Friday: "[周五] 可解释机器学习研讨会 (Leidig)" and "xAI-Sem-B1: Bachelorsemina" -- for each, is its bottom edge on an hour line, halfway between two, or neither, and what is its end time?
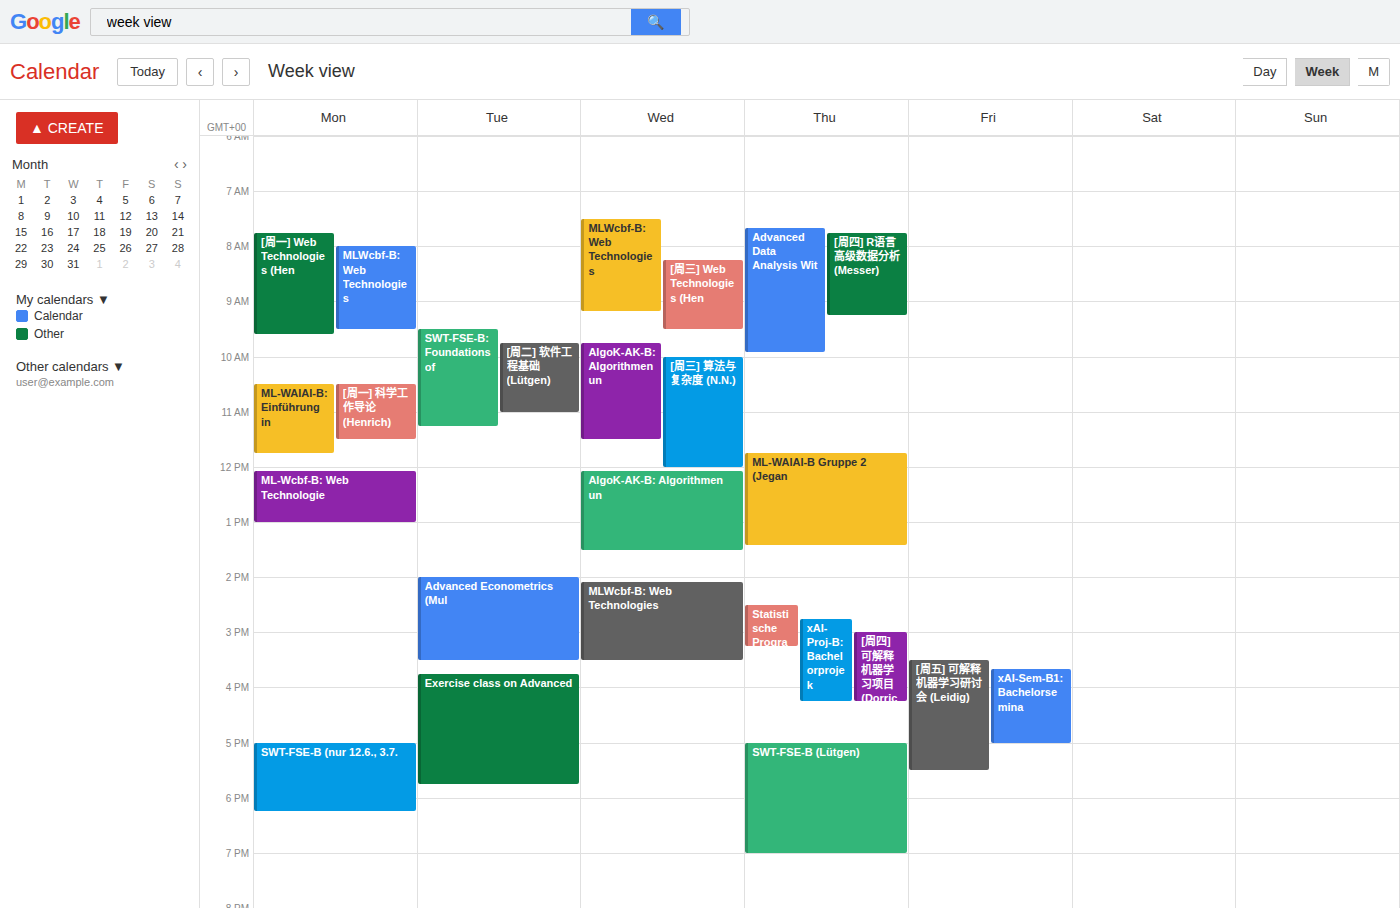
"[周五] 可解释机器学习研讨会 (Leidig)": 5:30 PM, halfway between the 5 PM and 6 PM lines. "xAI-Sem-B1: Bachelorsemina": 5:00 PM, exactly on the 5 PM line.